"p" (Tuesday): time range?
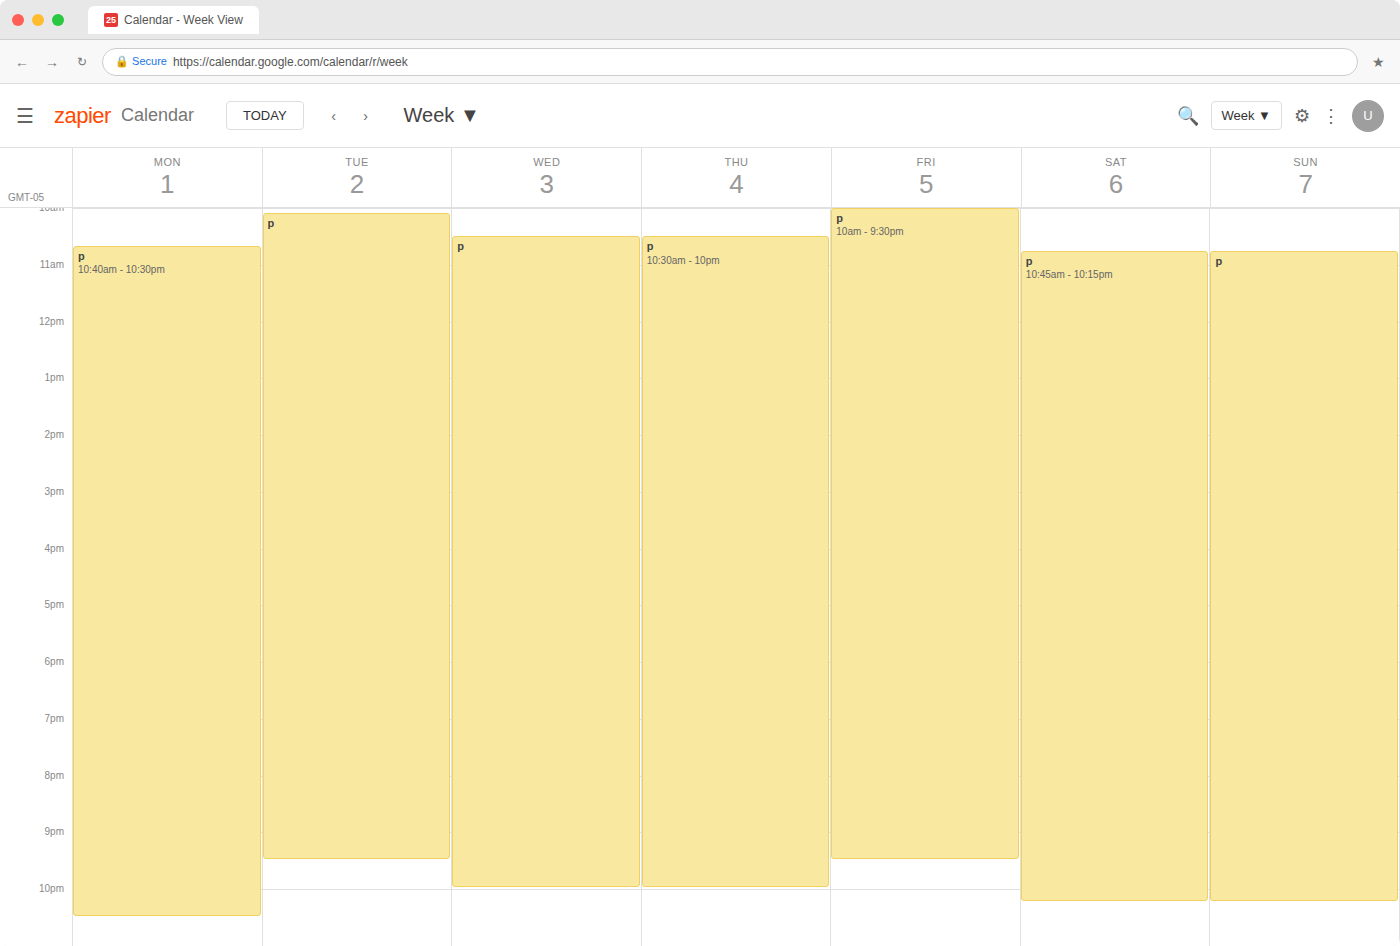
10:05 AM to 9:30 PM